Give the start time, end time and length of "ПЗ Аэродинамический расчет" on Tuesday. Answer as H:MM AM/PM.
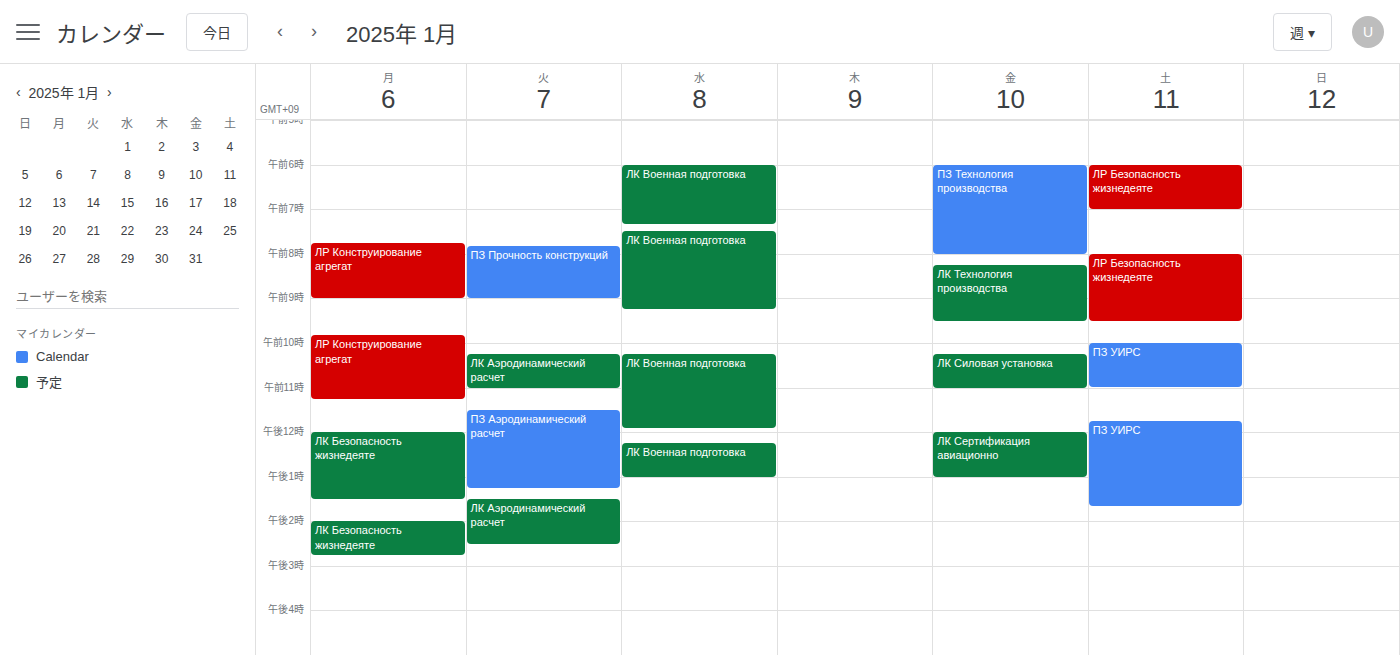
11:30 AM to 1:15 PM, 1 hour 45 minutes